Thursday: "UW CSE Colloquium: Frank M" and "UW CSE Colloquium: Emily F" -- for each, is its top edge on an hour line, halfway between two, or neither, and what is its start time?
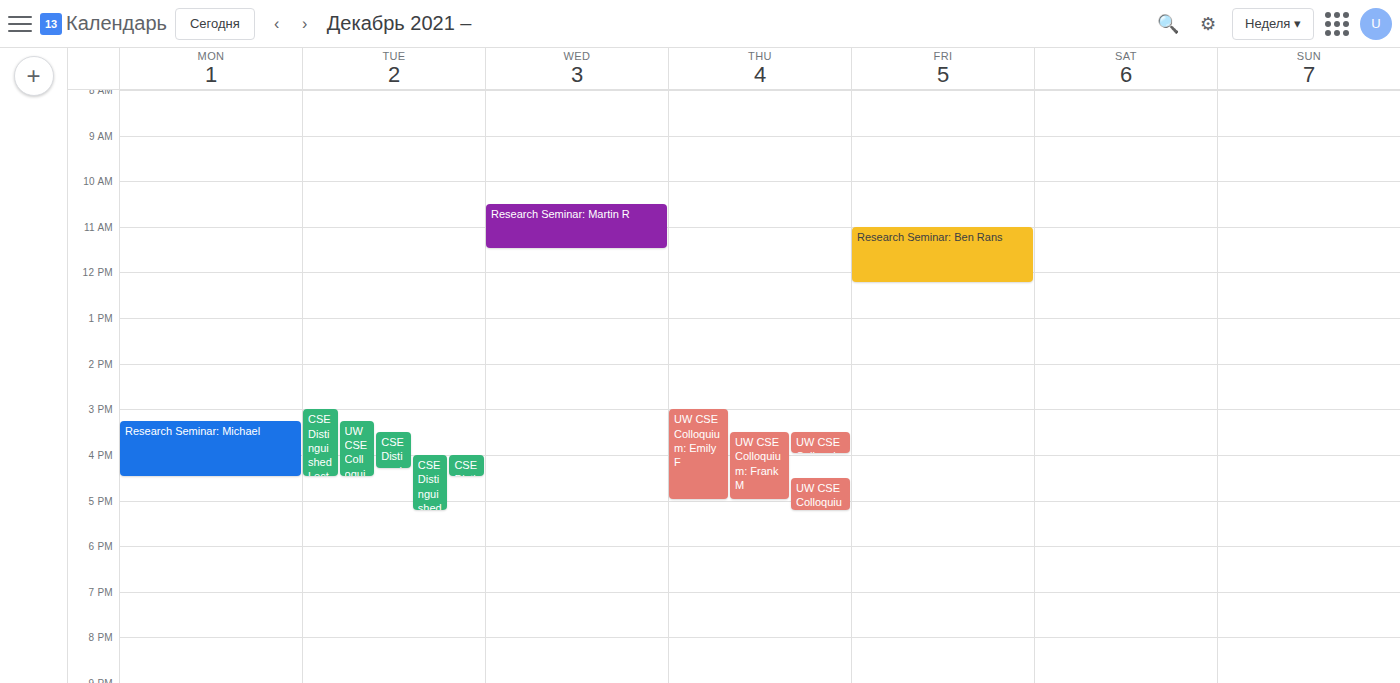
"UW CSE Colloquium: Frank M": 3:30 PM, halfway between the 3 PM and 4 PM lines. "UW CSE Colloquium: Emily F": 3:00 PM, exactly on the 3 PM line.